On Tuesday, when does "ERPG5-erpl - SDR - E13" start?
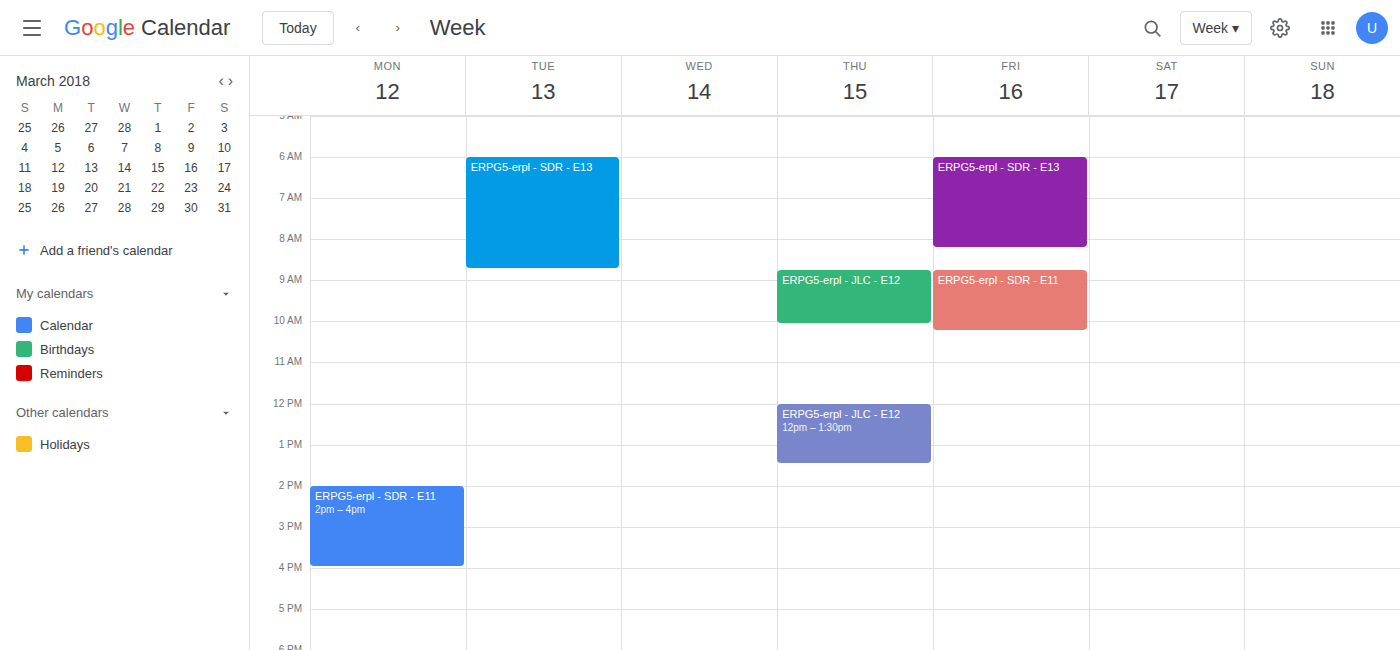
6:00 AM